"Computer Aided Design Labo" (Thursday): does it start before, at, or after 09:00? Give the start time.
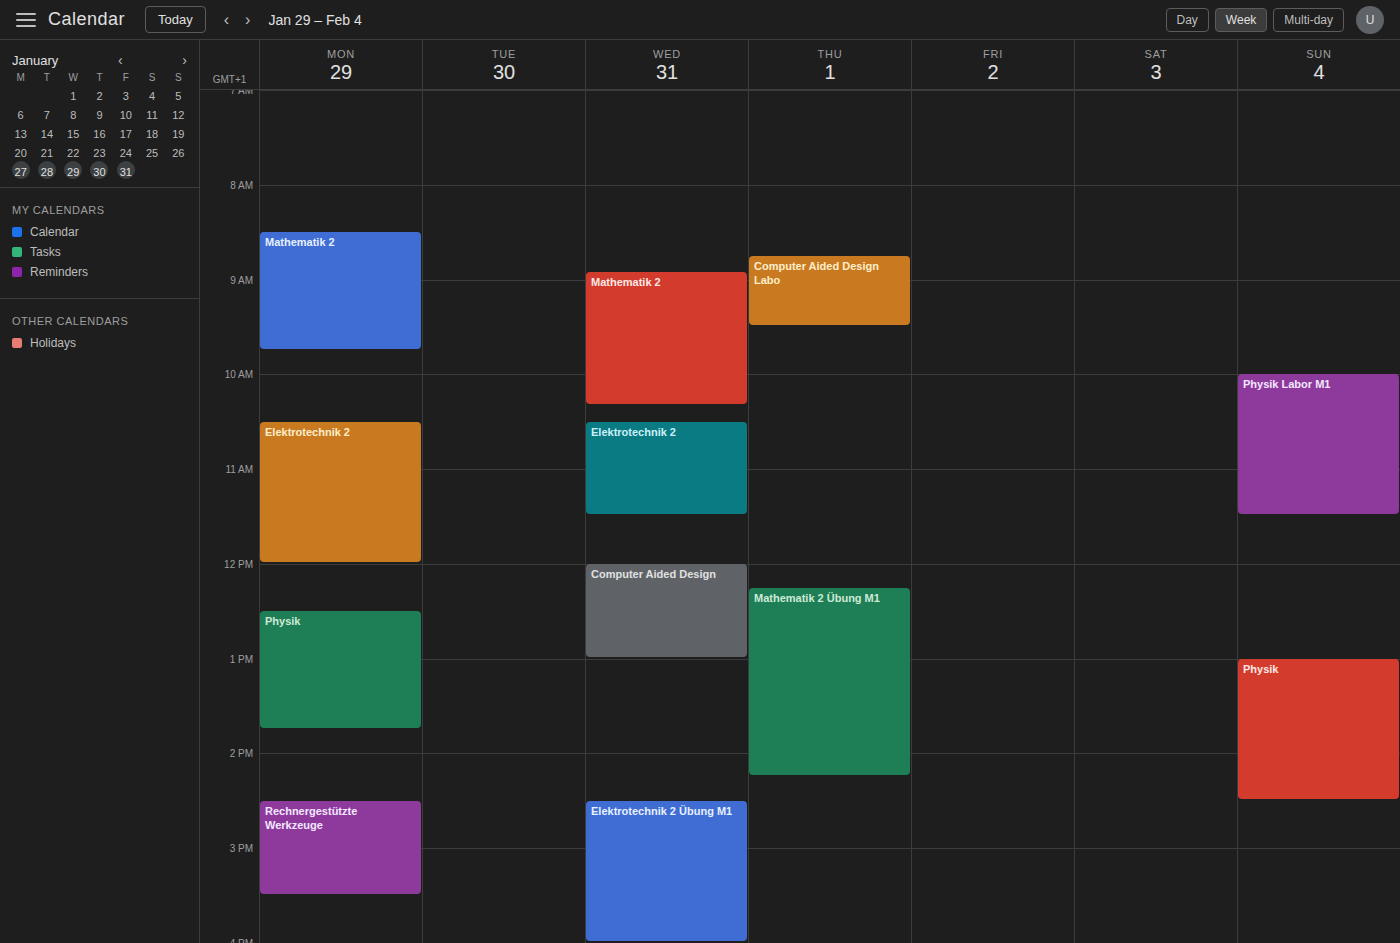
08:45 -- before 09:00, 15 minutes above the 09:00 line.